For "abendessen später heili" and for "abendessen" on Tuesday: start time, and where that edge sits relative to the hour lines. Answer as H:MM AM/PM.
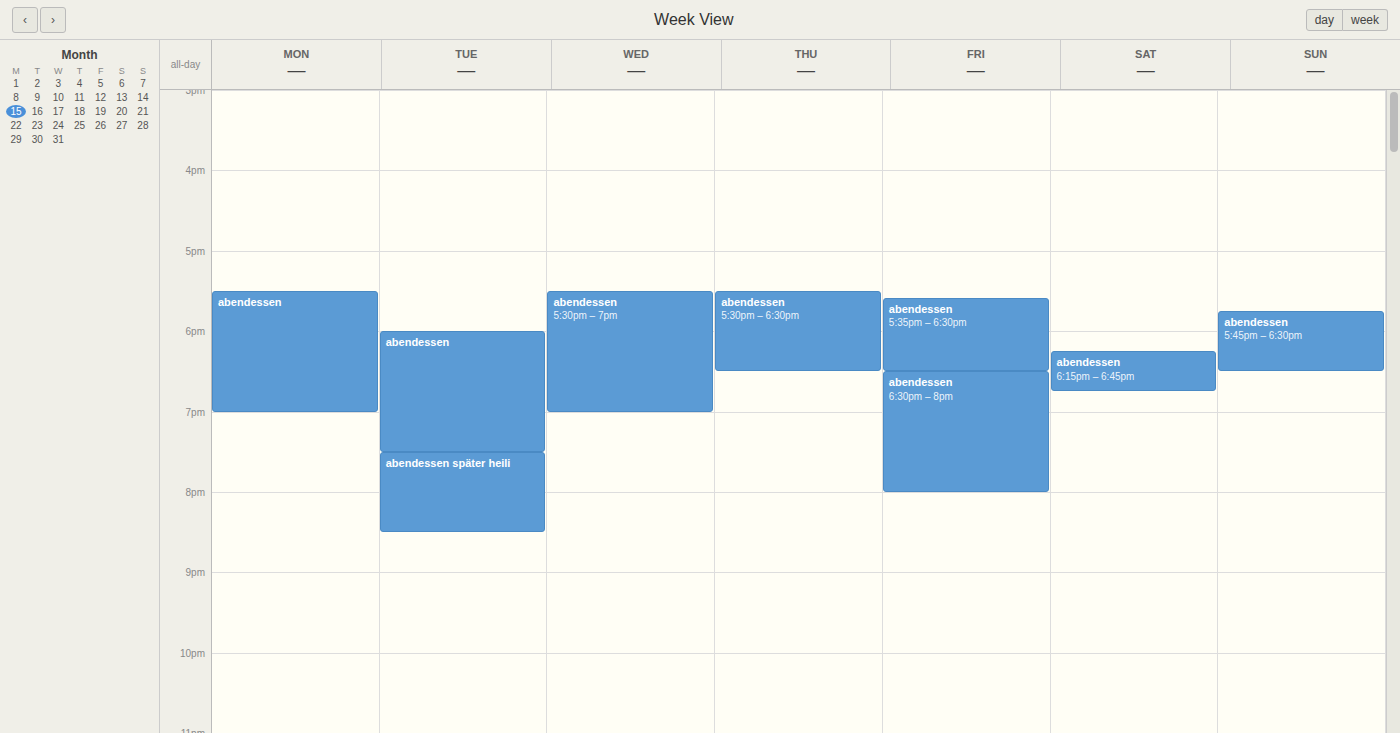
"abendessen später heili": 7:30 PM, halfway between the 7 PM and 8 PM lines. "abendessen": 6:00 PM, exactly on the 6 PM line.